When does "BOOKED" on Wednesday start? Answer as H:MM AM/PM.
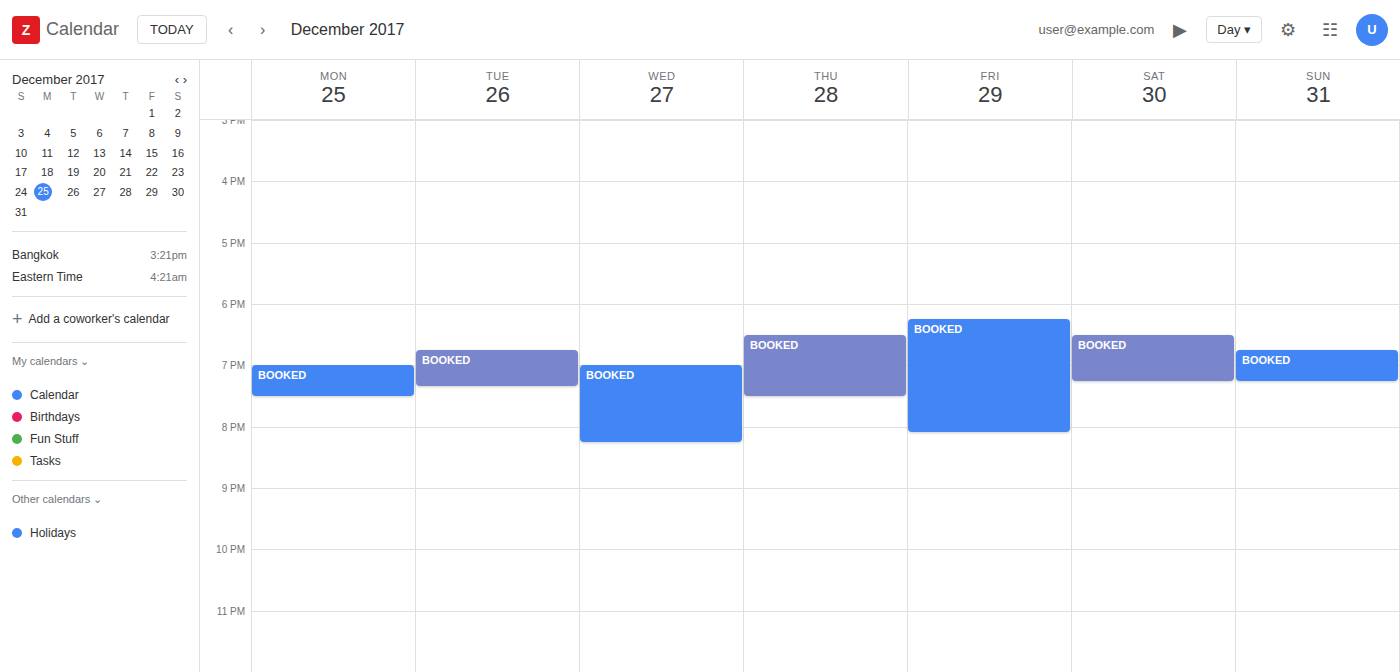
7:00 PM